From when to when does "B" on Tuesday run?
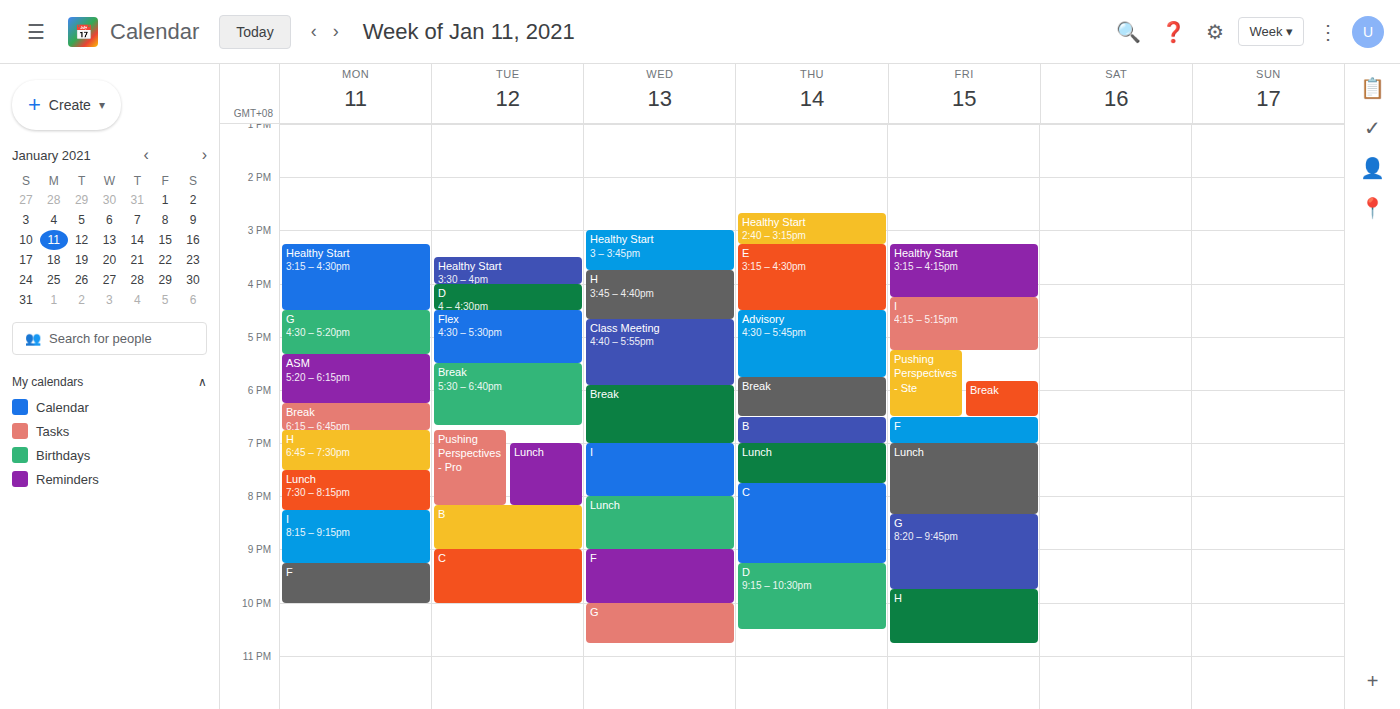
20:10 to 21:00